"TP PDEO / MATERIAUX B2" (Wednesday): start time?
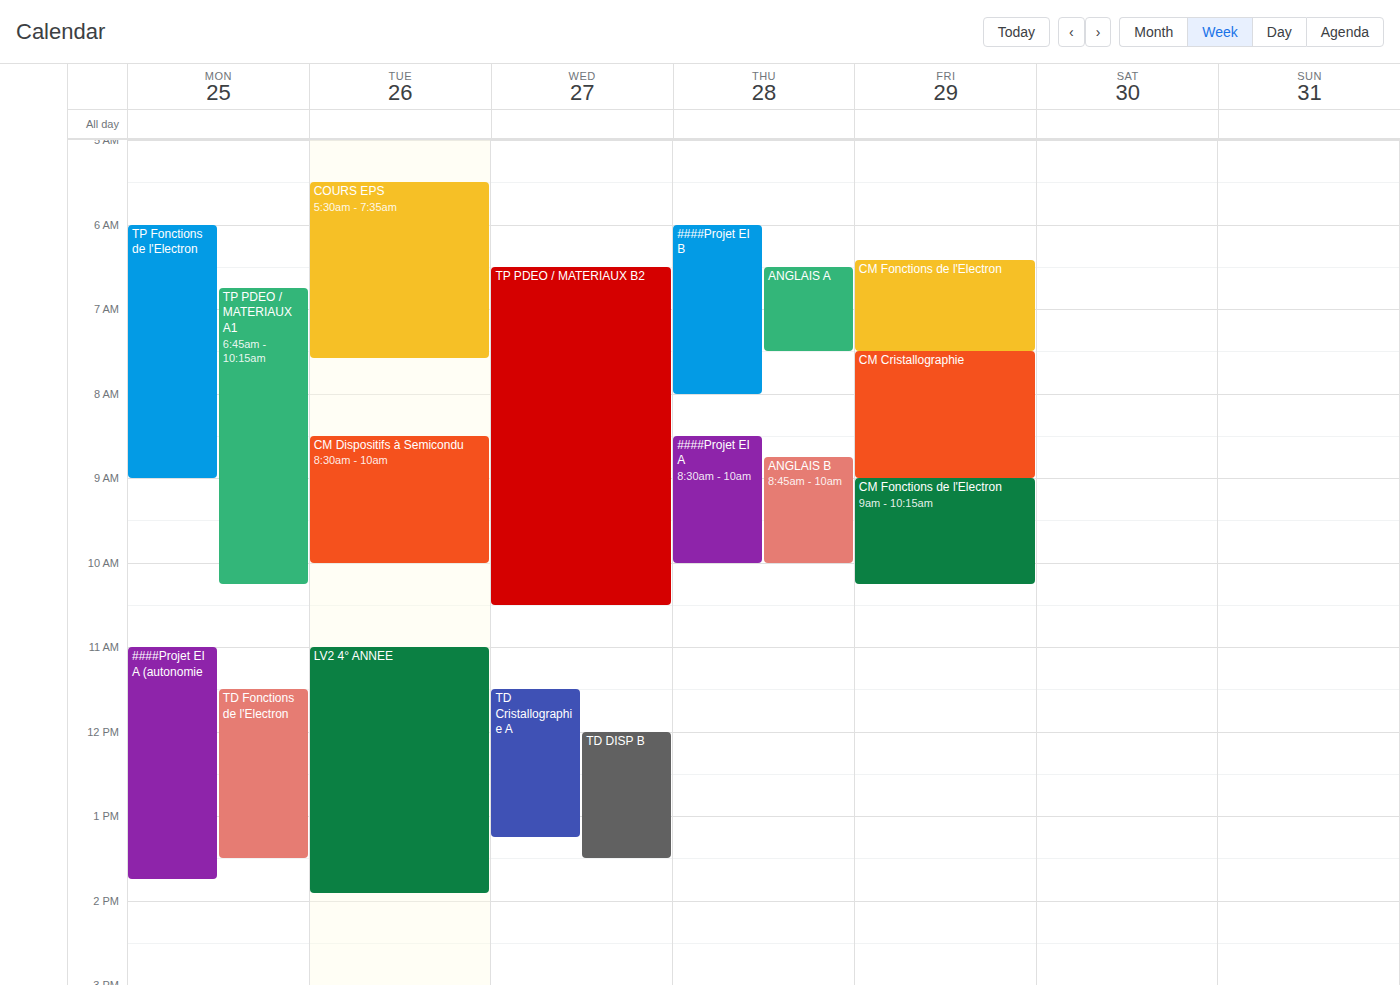
06:30